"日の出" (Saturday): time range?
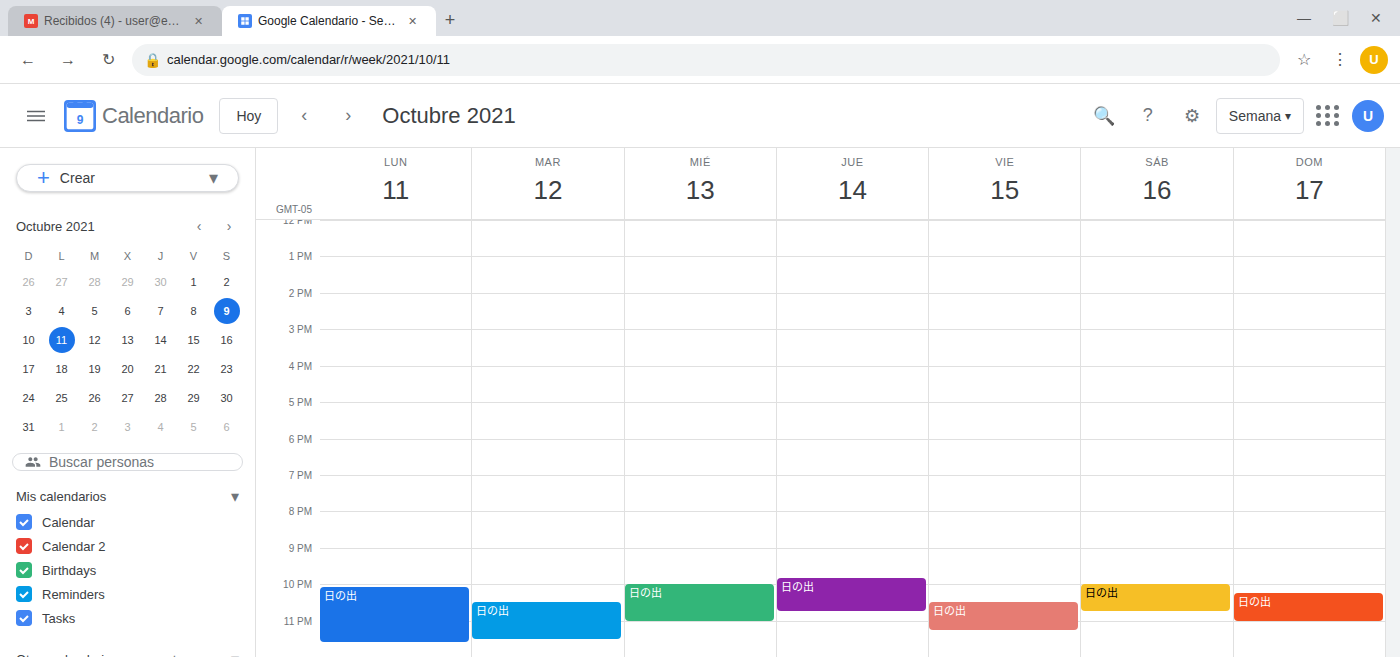
10:00 PM to 10:45 PM